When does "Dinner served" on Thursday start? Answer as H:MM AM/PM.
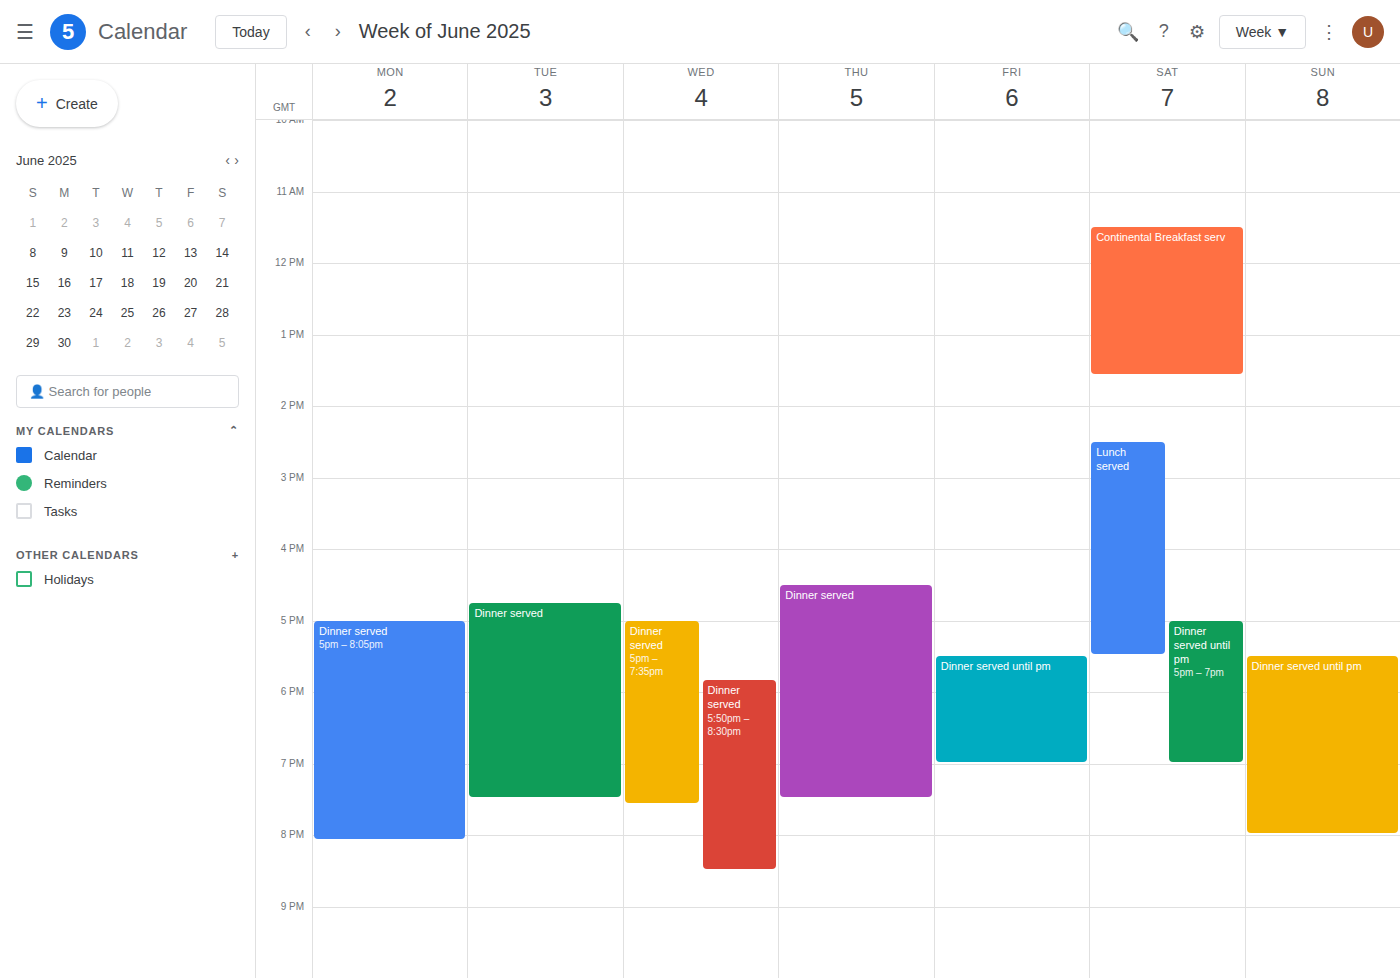
4:30 PM